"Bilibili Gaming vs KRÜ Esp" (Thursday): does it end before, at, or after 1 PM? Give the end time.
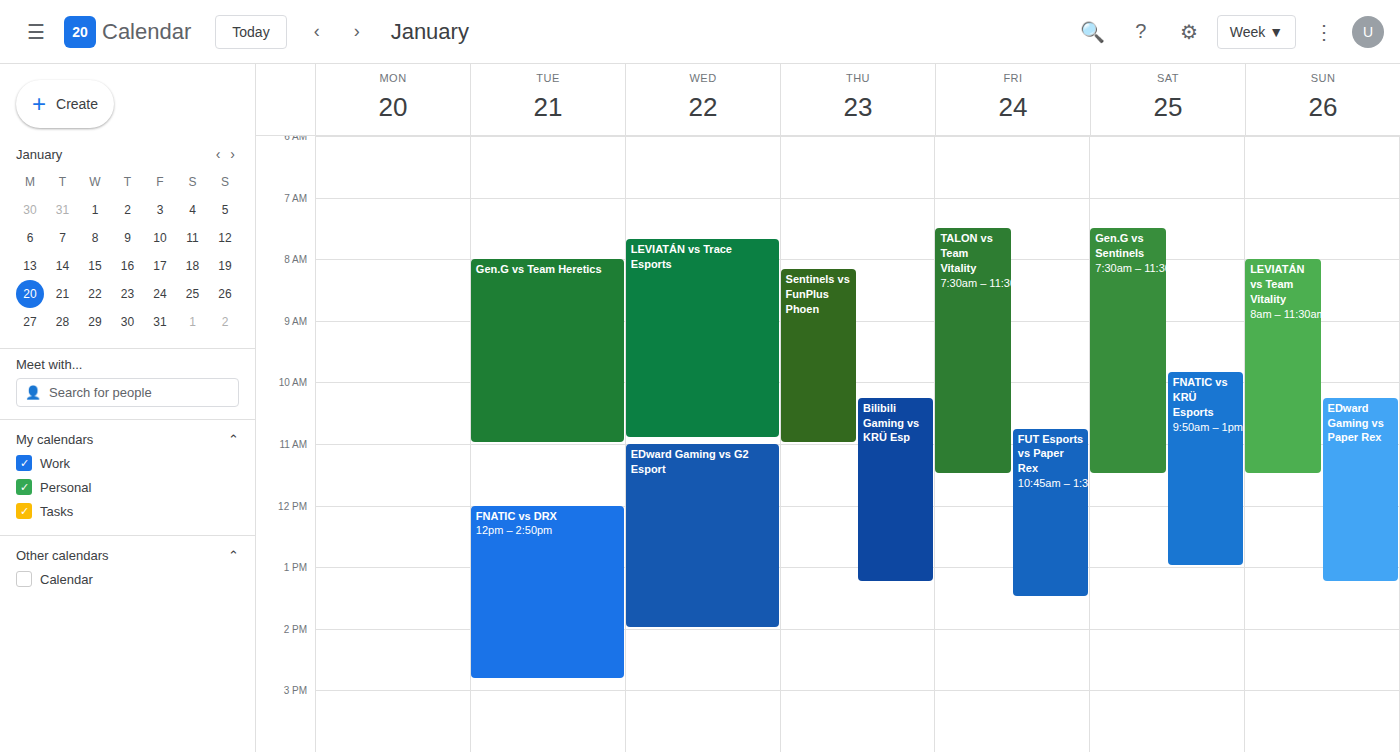
1:15 PM -- after 1 PM, 15 minutes below the 1 PM line.